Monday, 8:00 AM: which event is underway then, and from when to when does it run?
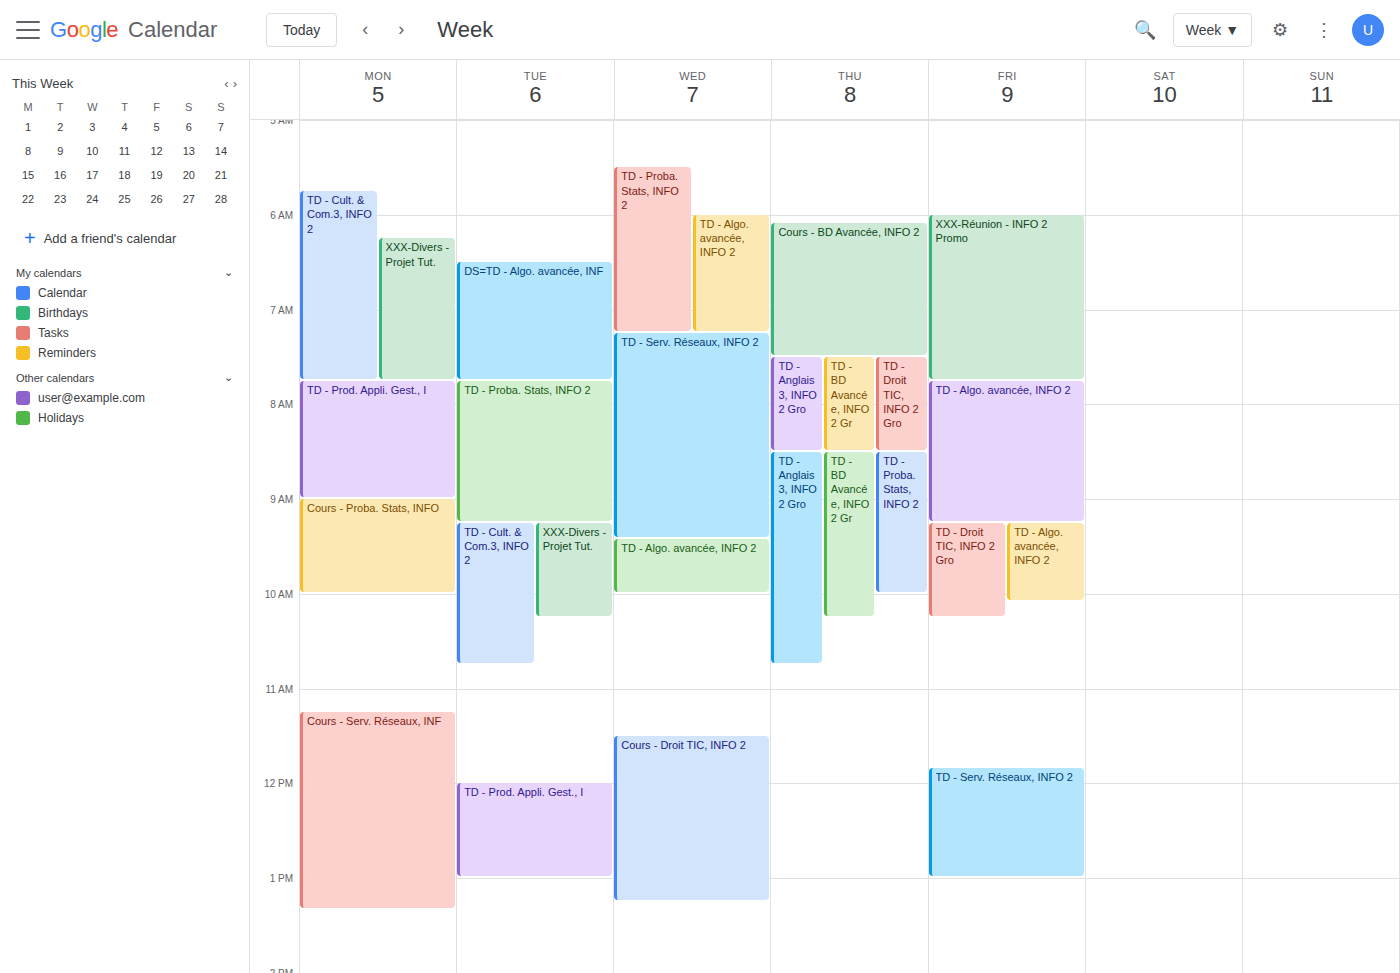
"TD - Prod. Appli. Gest., I", 7:45 AM to 9:00 AM